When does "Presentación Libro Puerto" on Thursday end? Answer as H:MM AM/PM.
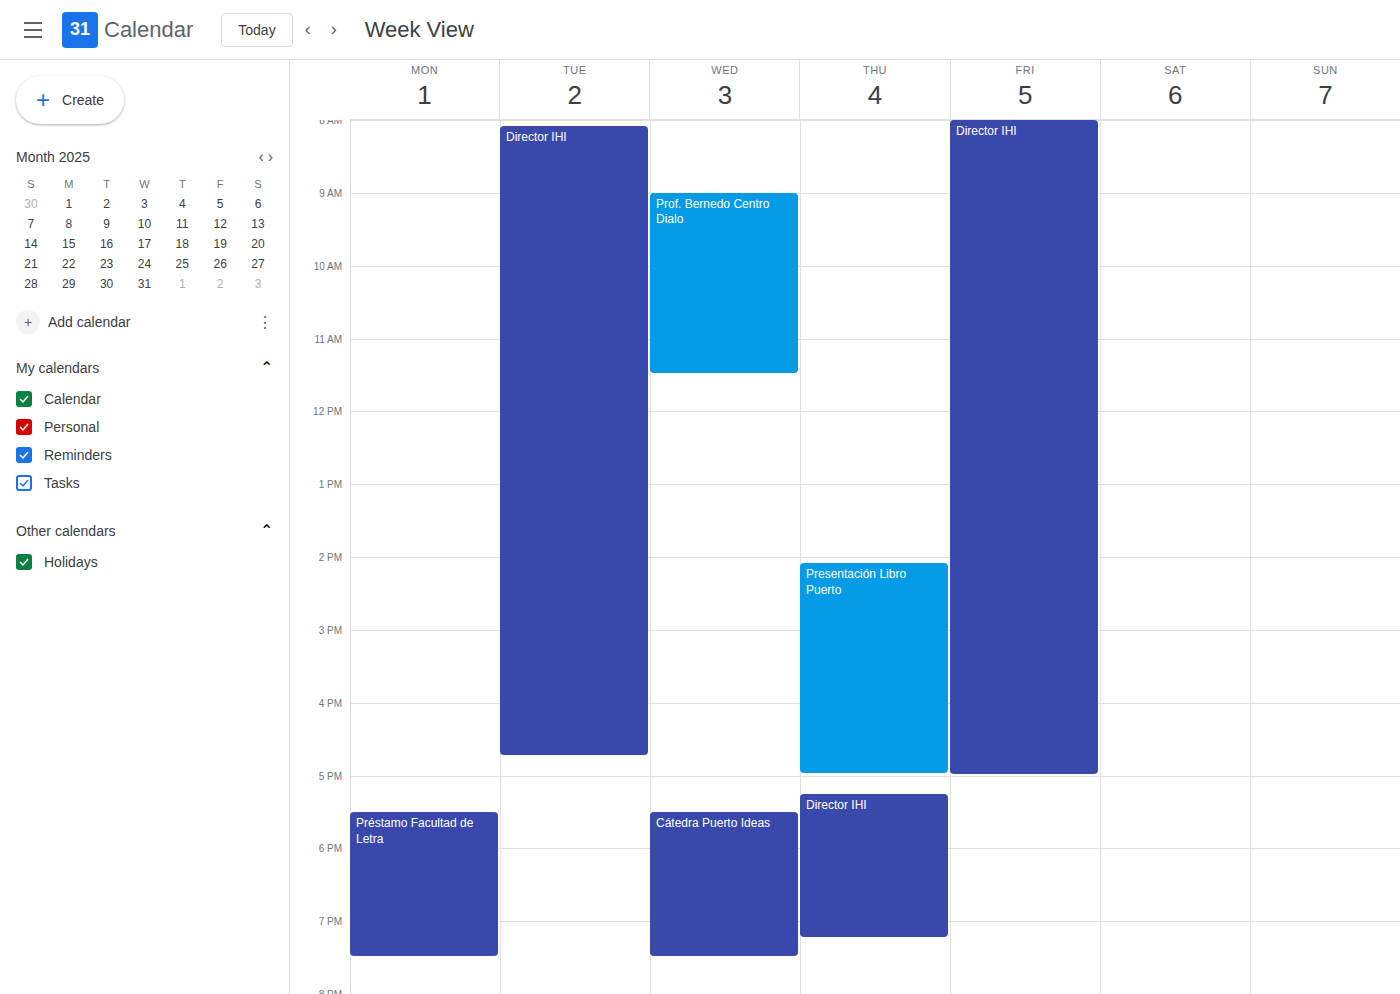
5:00 PM